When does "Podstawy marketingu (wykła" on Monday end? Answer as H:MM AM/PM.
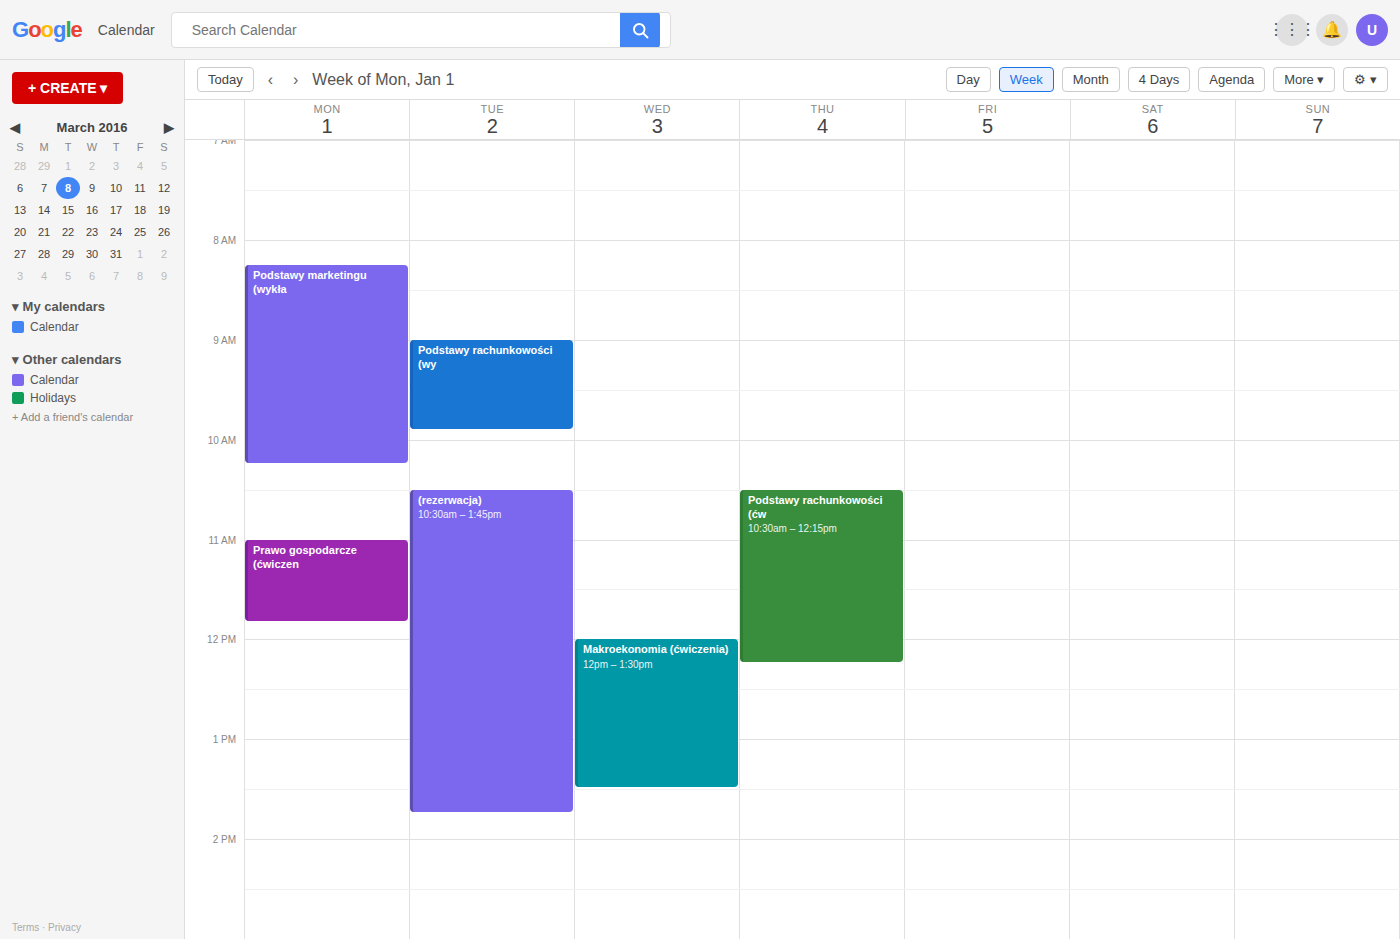
10:15 AM